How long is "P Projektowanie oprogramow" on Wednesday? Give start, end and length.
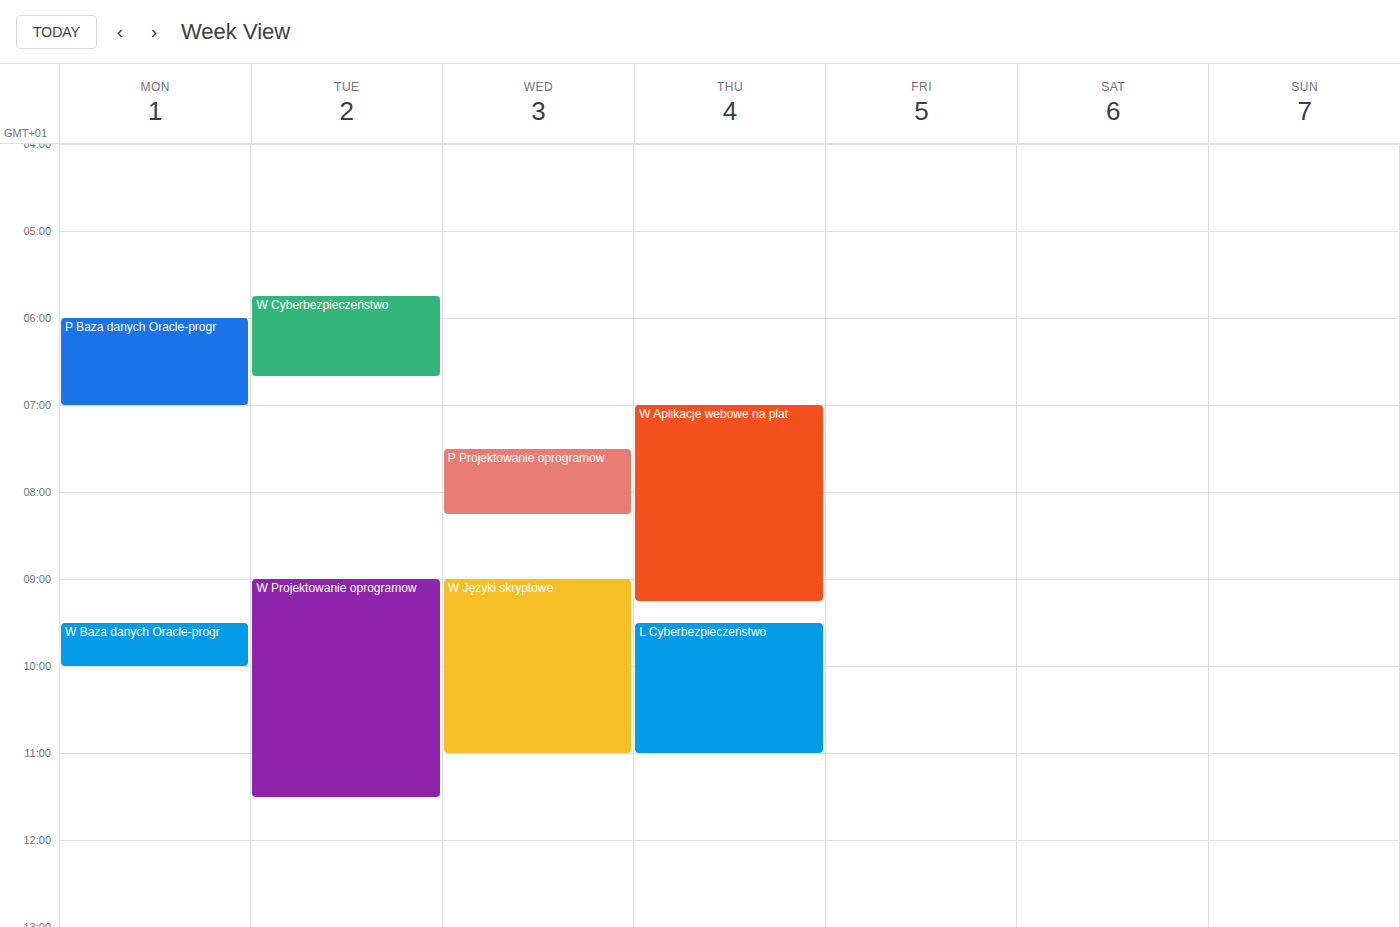
7:30 AM to 8:15 AM, 45 minutes